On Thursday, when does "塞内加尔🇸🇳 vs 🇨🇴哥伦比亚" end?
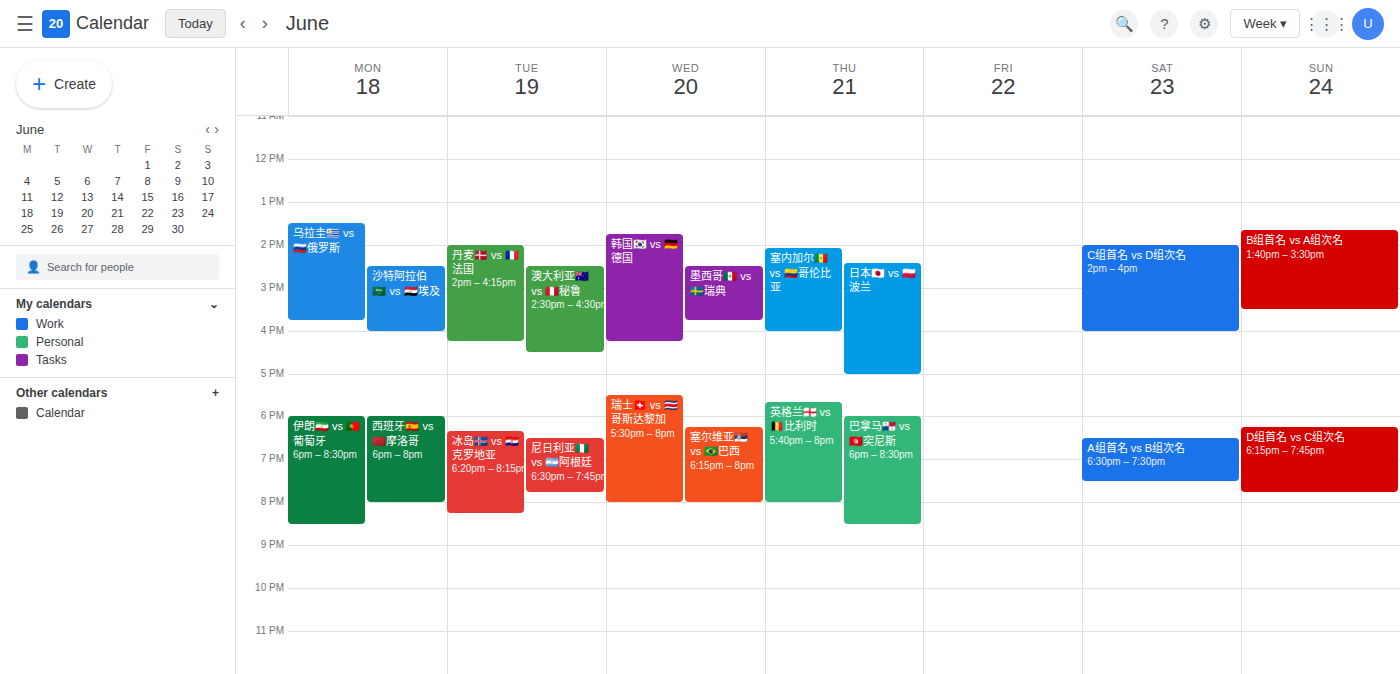
4:00 PM